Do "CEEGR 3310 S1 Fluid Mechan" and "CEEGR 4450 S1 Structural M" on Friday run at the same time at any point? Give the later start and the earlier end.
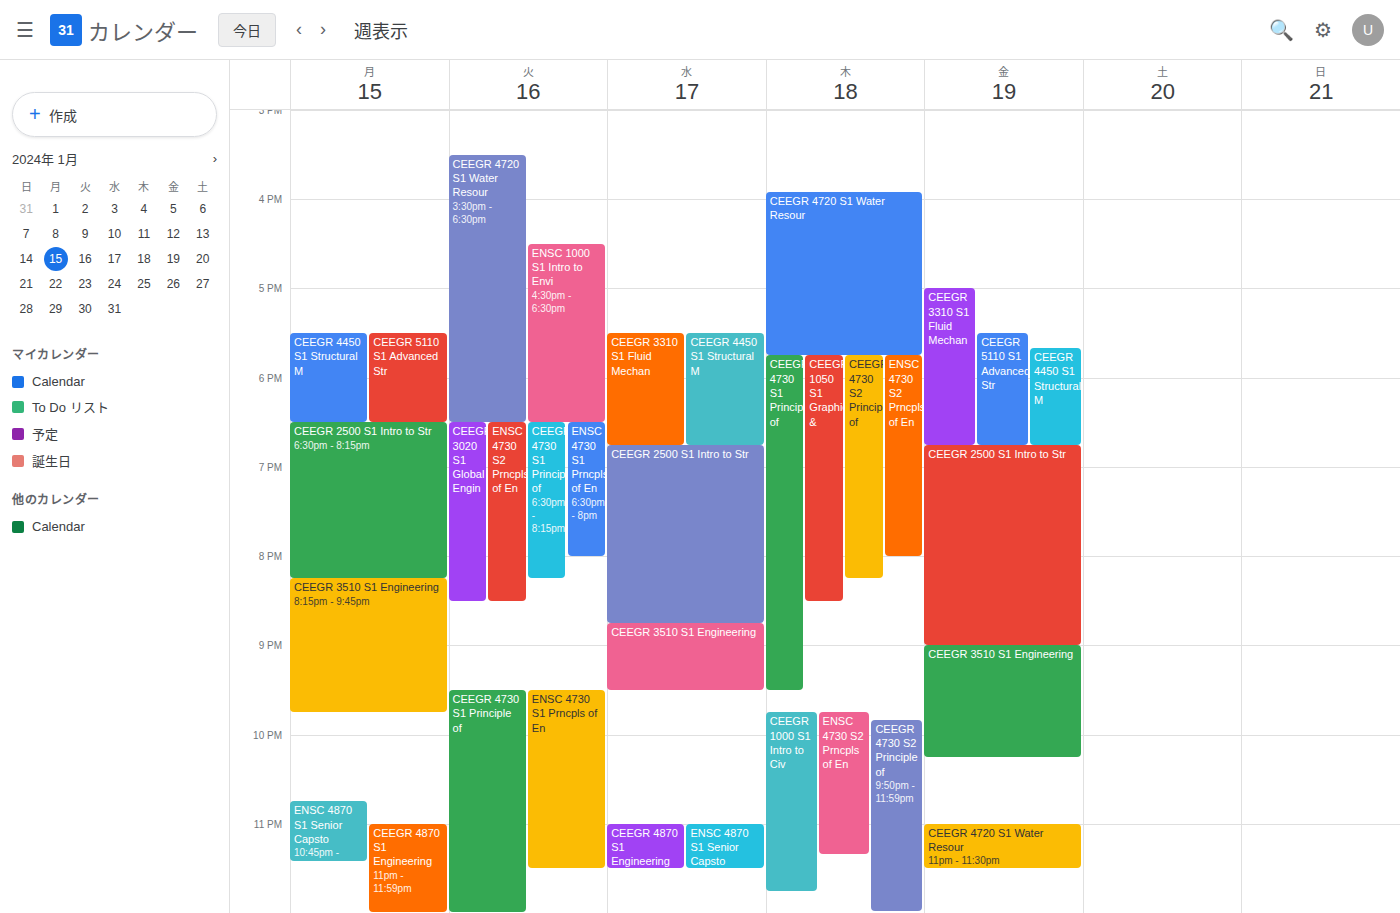
"CEEGR 4450 S1 Structural M" starts at 5:40 PM, before "CEEGR 3310 S1 Fluid Mechan" ends at 6:45 PM -- they overlap.